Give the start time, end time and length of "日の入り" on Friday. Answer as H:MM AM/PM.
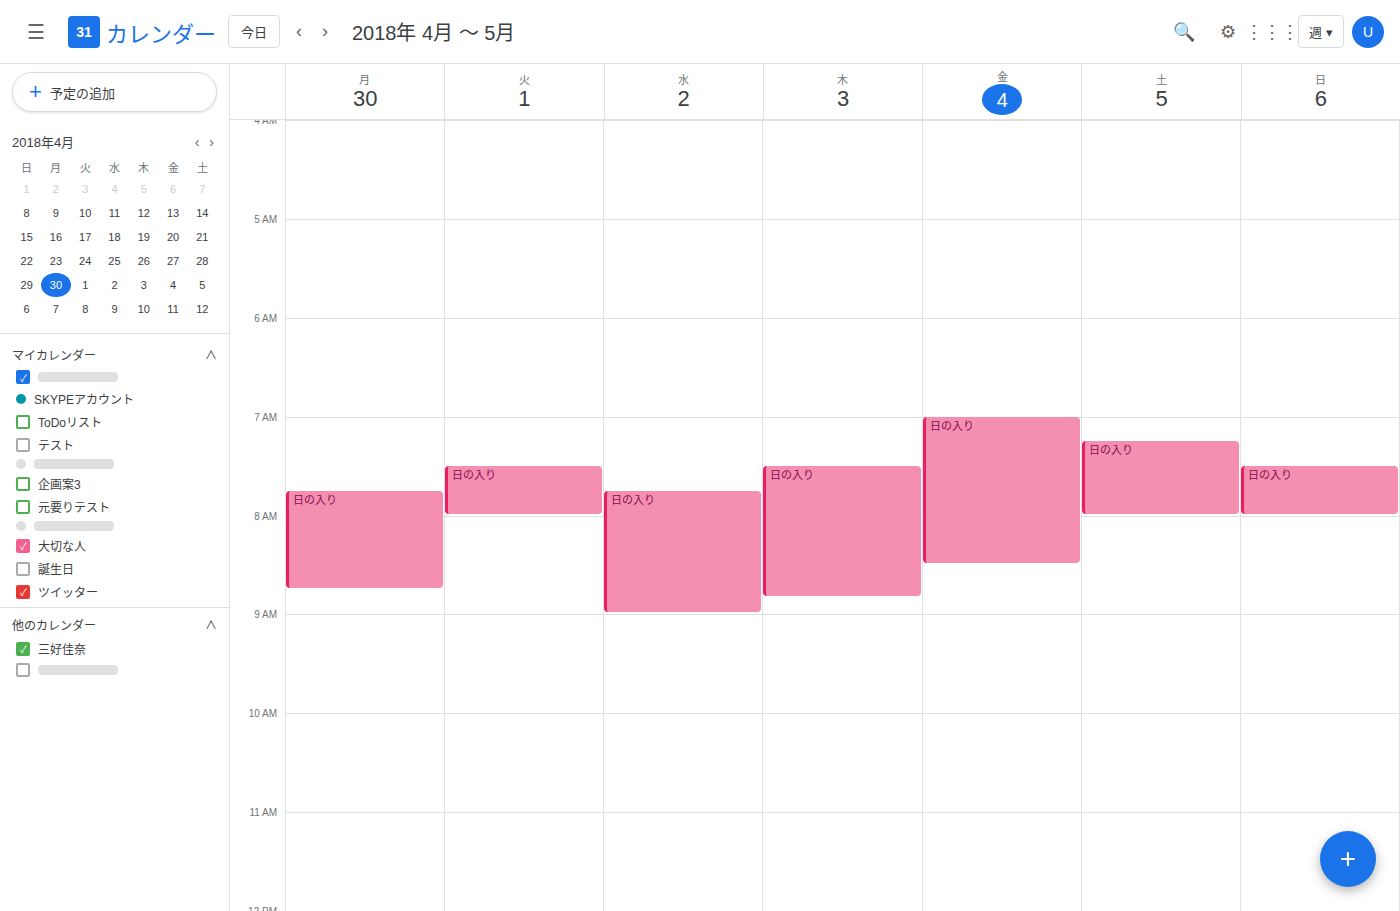
7:00 AM to 8:30 AM, 1 hour 30 minutes